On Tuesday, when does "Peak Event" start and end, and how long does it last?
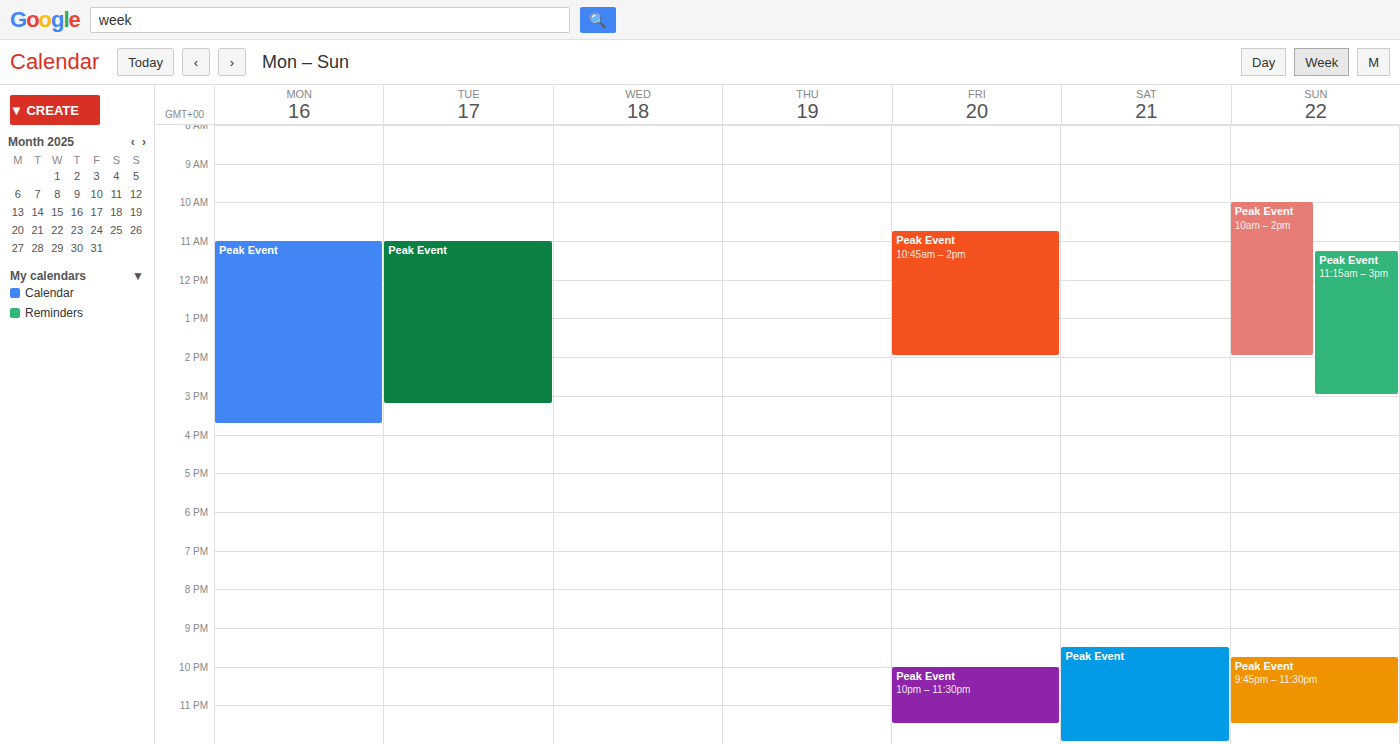
11:00 AM to 3:15 PM, 4 hours 15 minutes